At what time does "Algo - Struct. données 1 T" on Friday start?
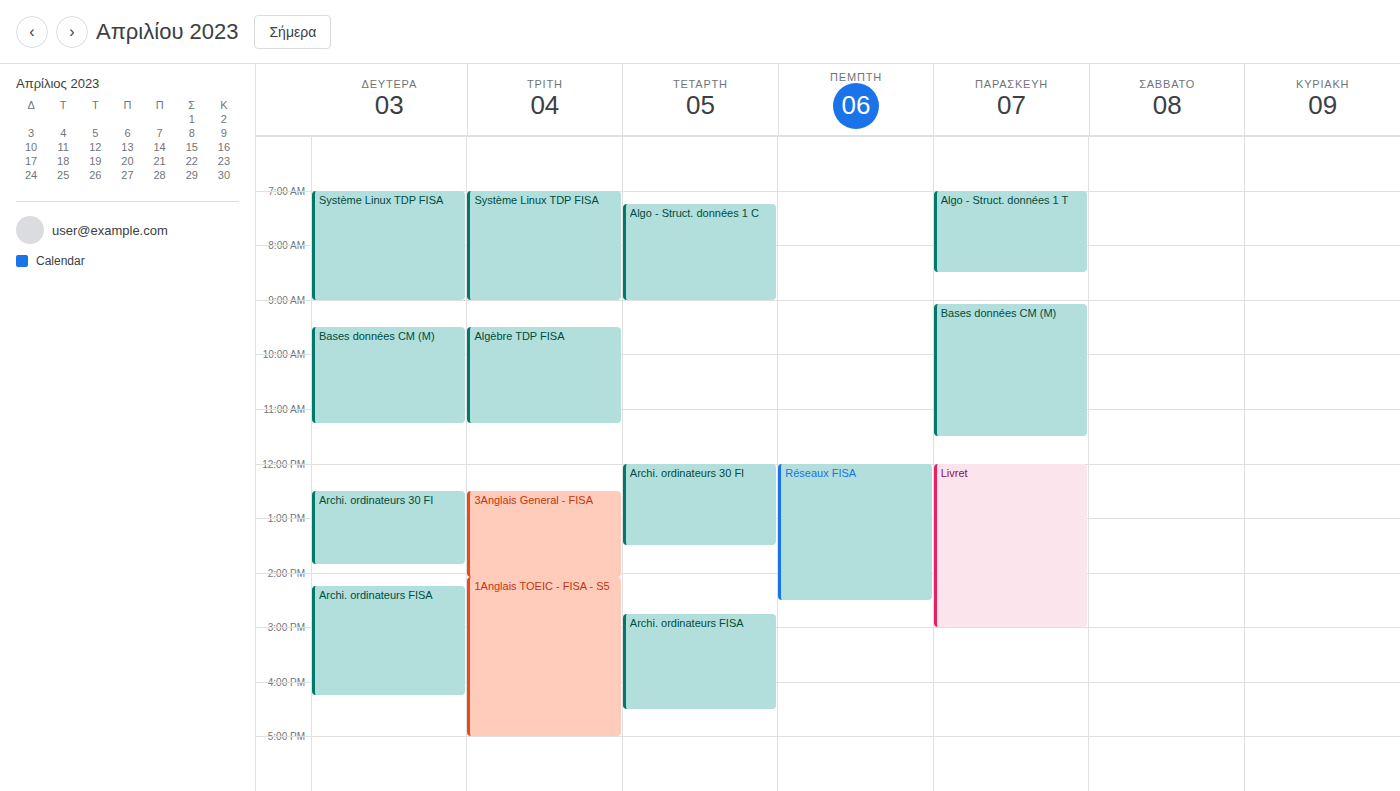
7:00 AM